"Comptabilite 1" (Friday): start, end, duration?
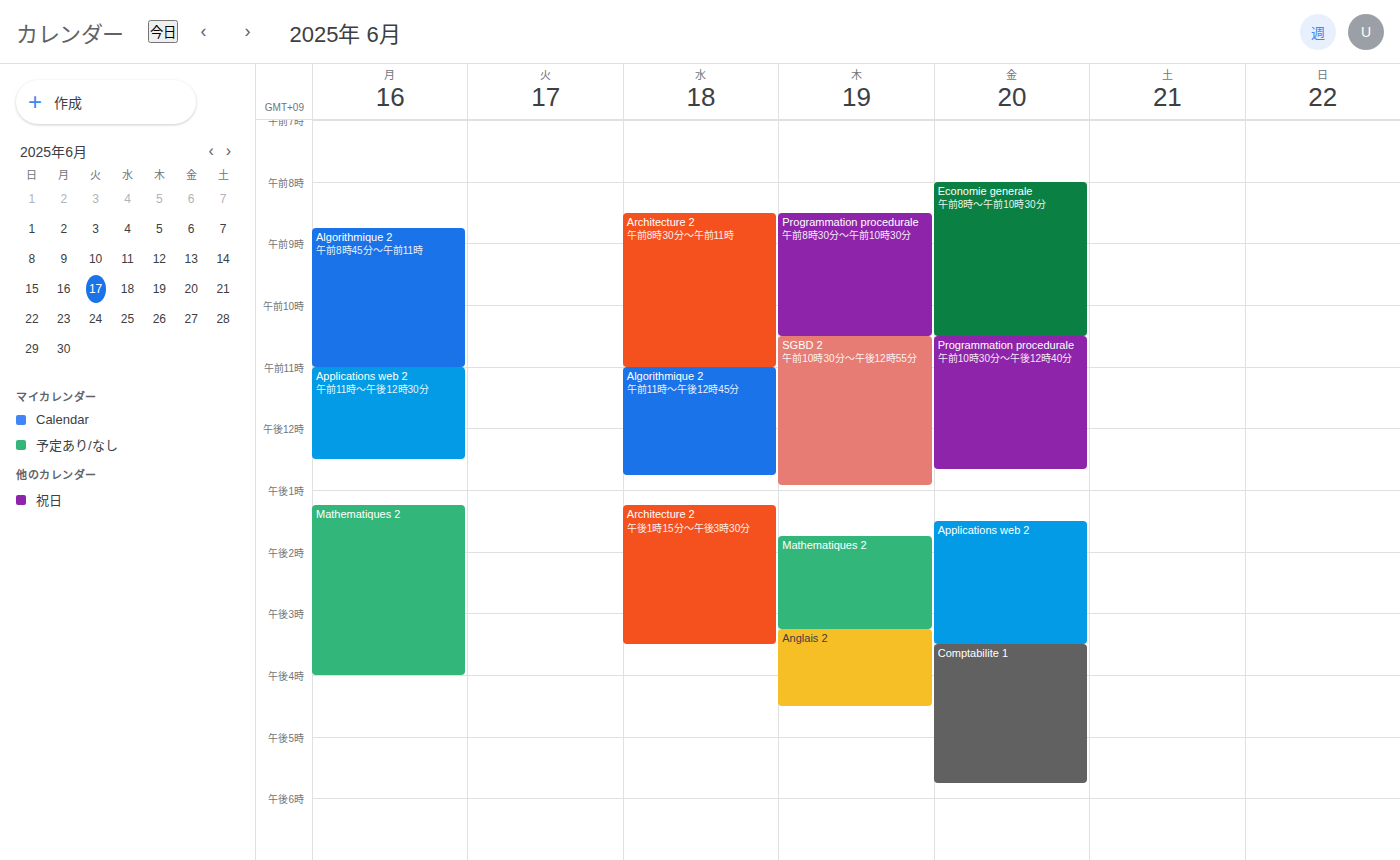
3:30 PM to 5:45 PM, 2 hours 15 minutes